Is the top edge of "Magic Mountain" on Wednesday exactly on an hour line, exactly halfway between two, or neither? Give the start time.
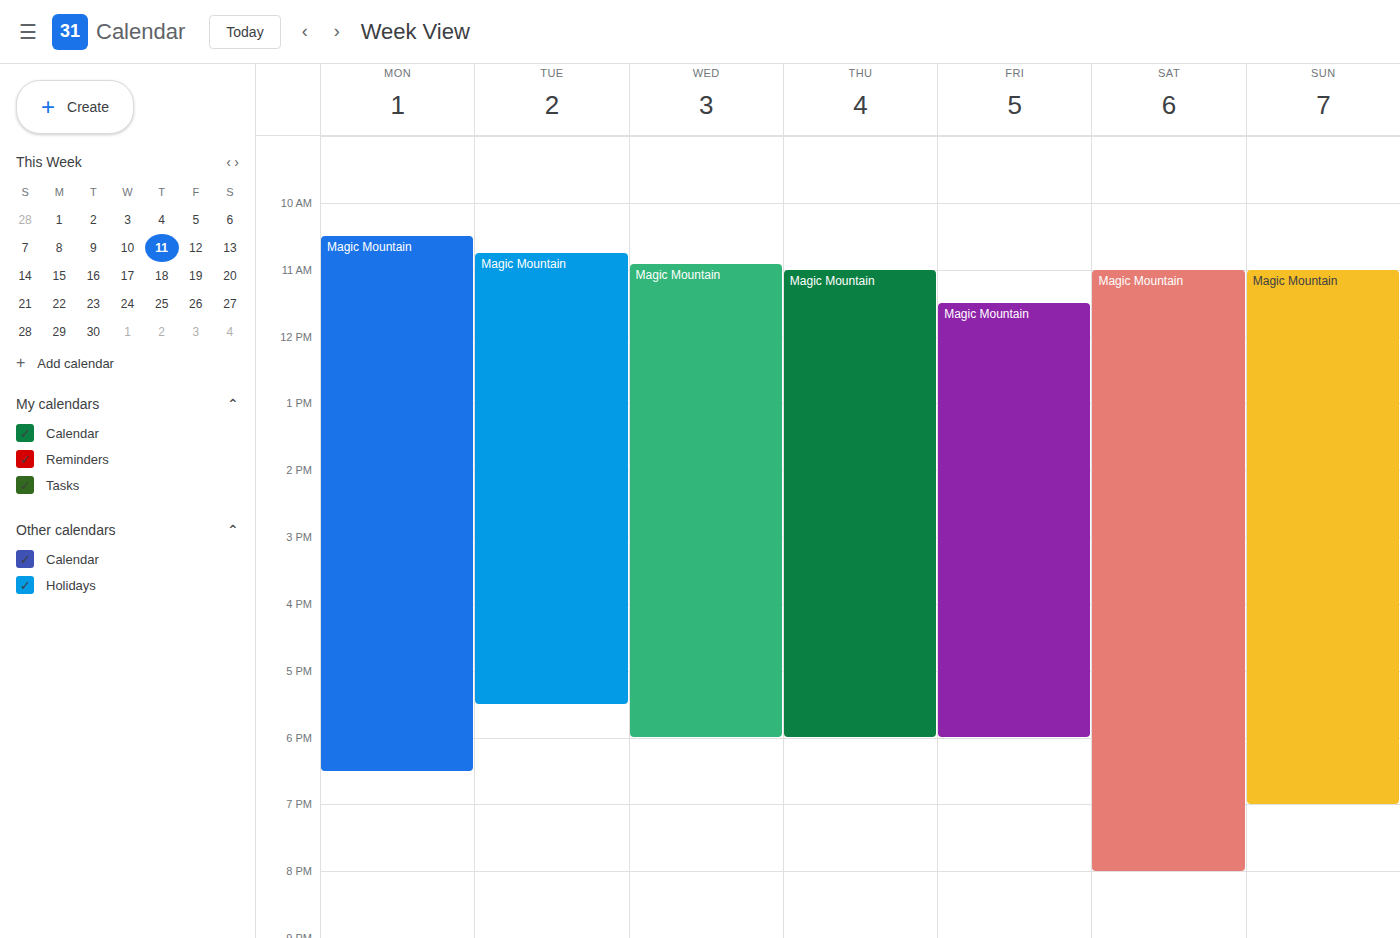
10:55 AM -- neither: 55 minutes below the 10 AM line and 5 minutes above the 11 AM line.